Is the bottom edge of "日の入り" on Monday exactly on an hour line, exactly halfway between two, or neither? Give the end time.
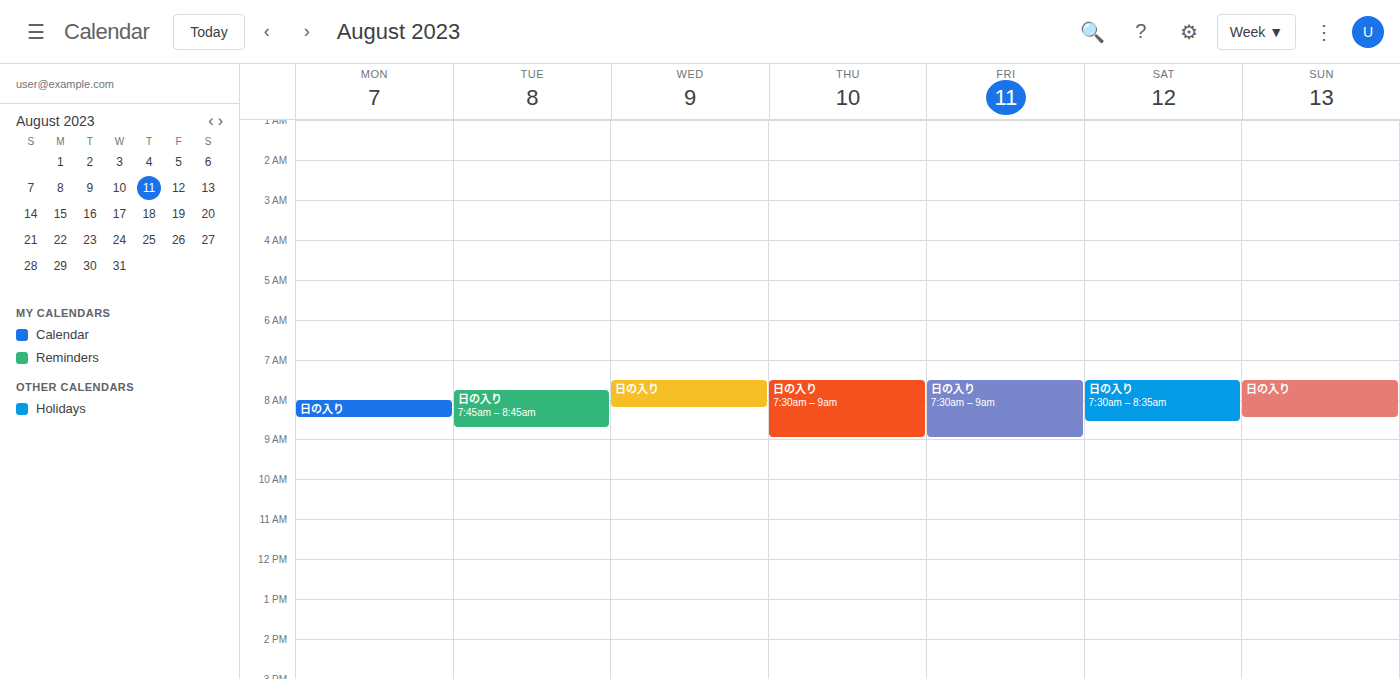
8:30 AM -- halfway between the 8 AM and 9 AM lines.